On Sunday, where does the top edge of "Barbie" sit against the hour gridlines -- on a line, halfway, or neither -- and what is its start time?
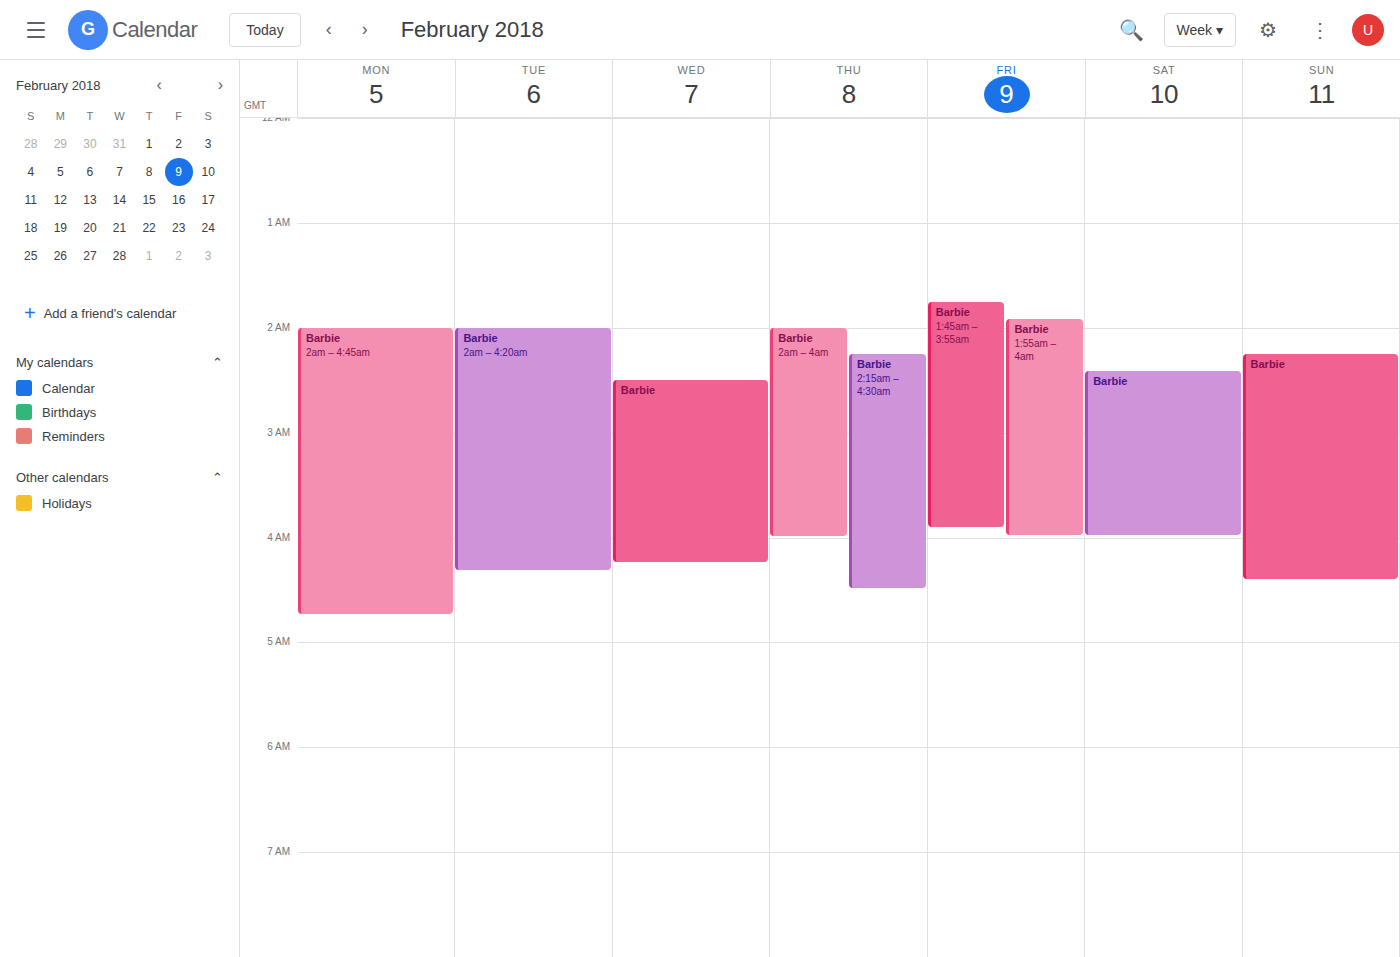
2:15 AM -- neither: a quarter of the way from the 2 AM line to the 3 AM line.